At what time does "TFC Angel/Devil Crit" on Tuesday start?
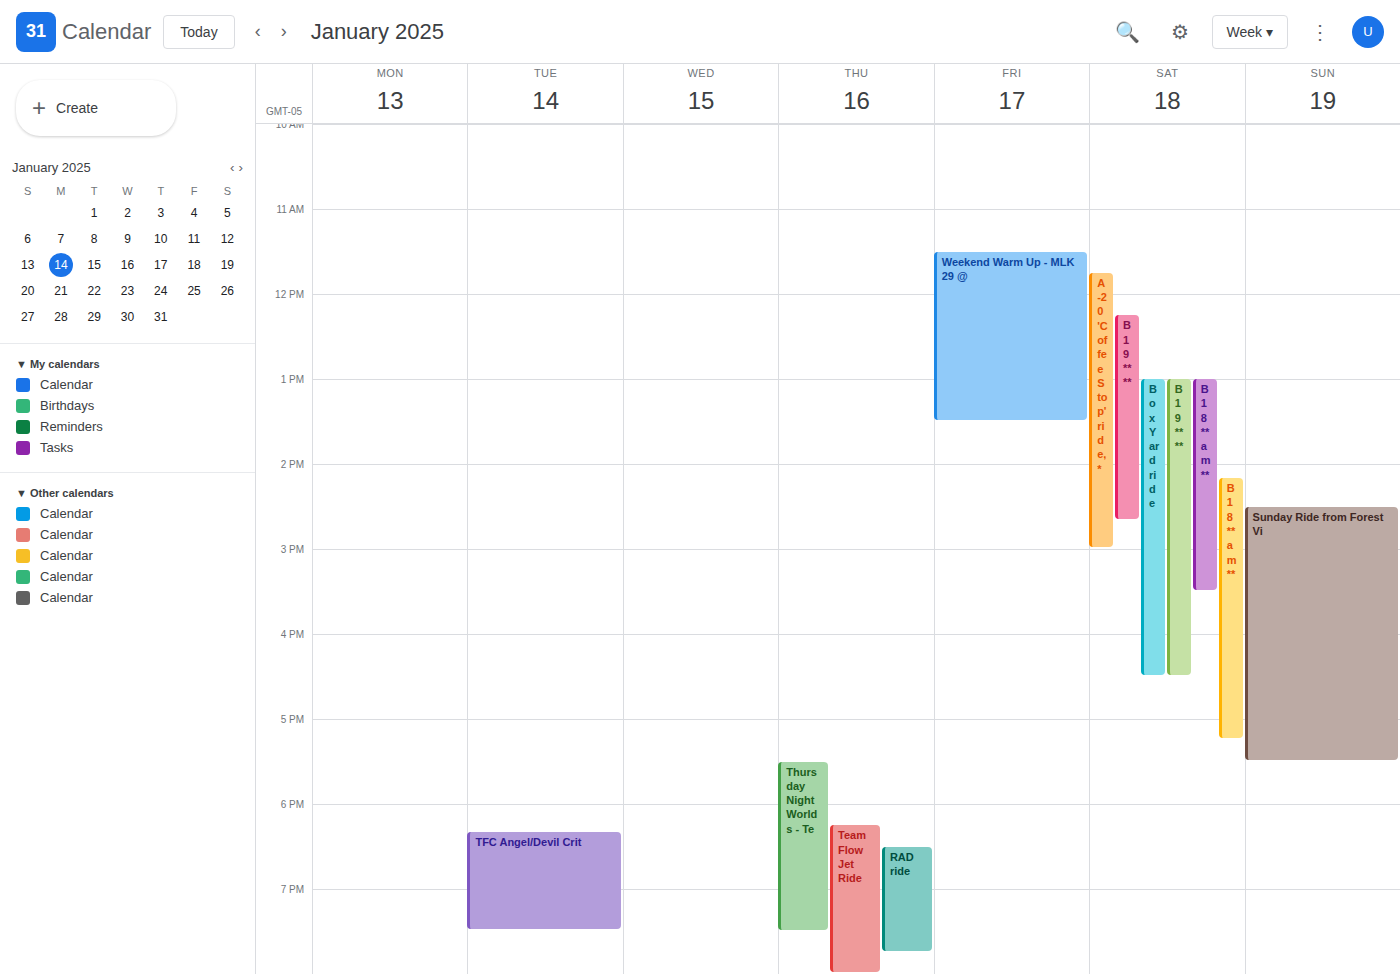
18:20